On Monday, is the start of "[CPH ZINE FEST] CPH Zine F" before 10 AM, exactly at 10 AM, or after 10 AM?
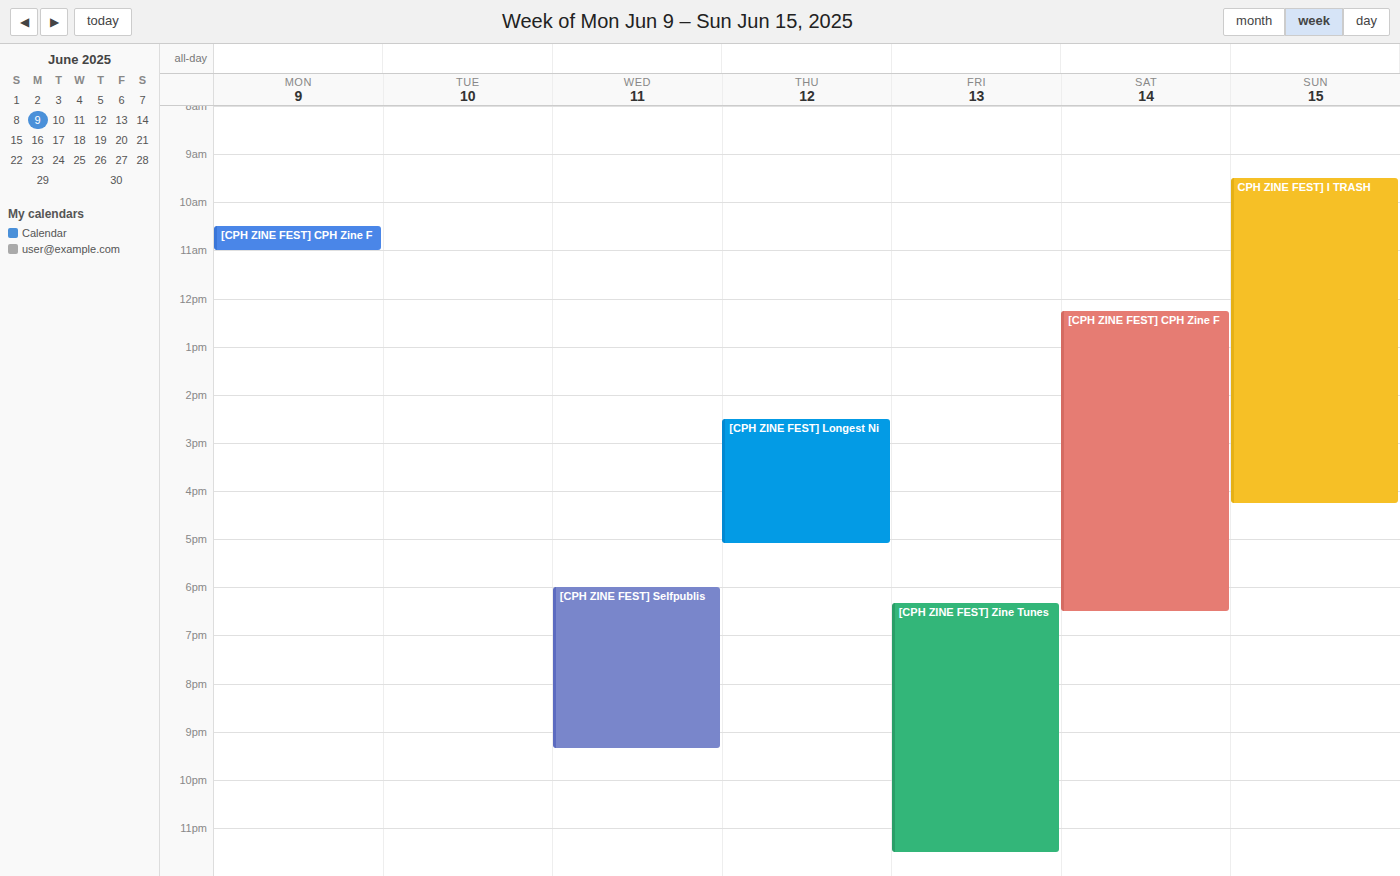
10:30 AM -- after 10 AM, 30 minutes below the 10 AM line.